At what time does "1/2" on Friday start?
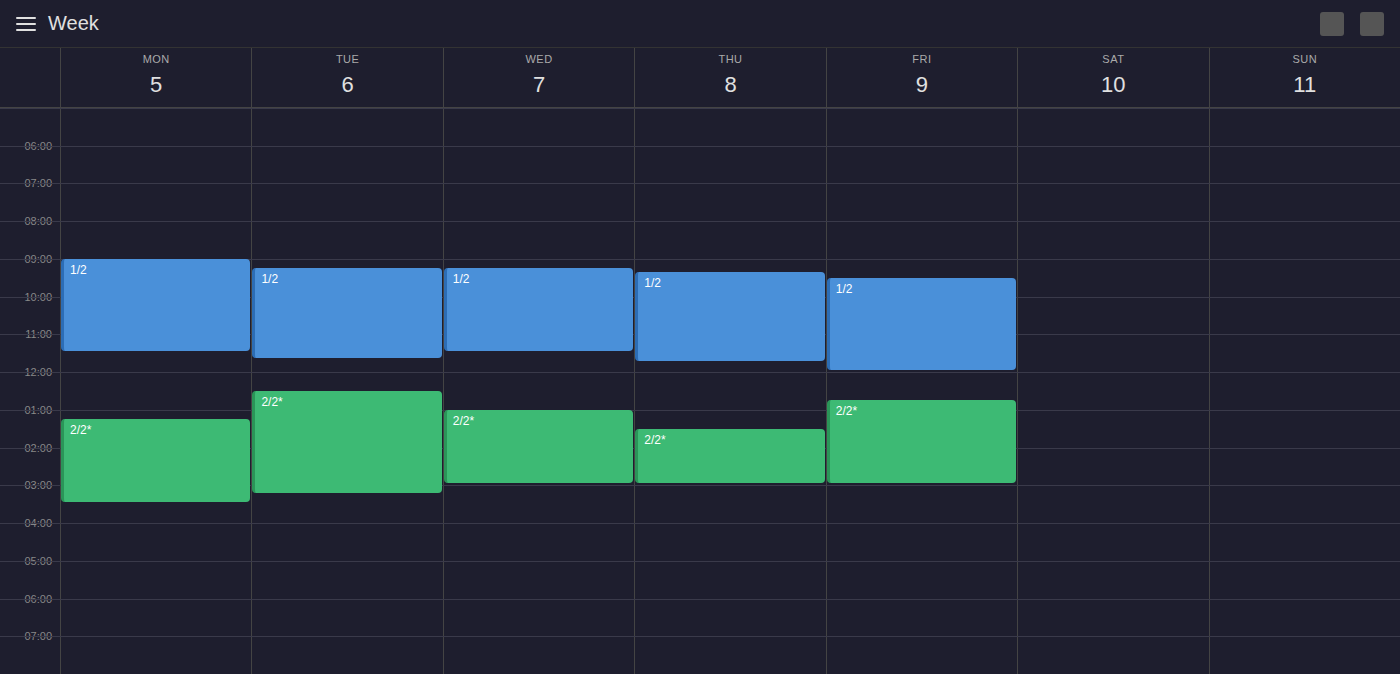
09:30